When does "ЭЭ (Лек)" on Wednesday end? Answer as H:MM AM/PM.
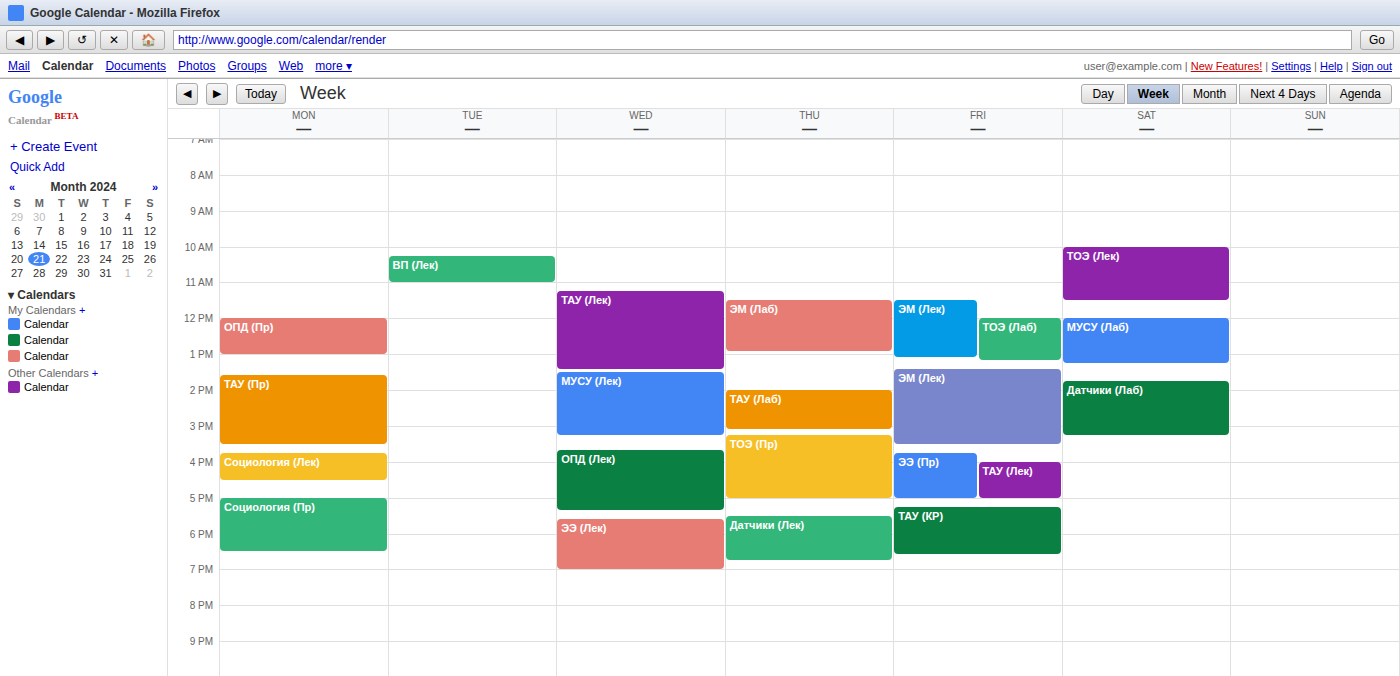
7:00 PM